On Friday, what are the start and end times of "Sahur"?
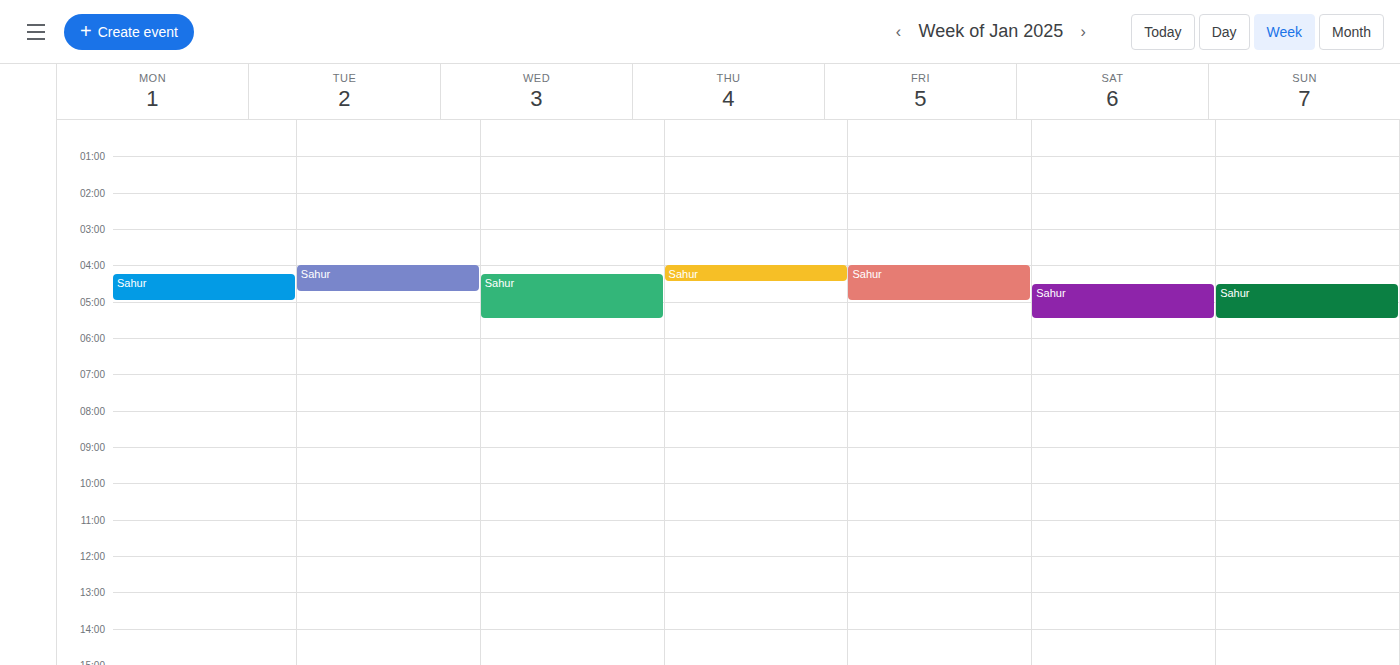
4:00 AM to 5:00 AM